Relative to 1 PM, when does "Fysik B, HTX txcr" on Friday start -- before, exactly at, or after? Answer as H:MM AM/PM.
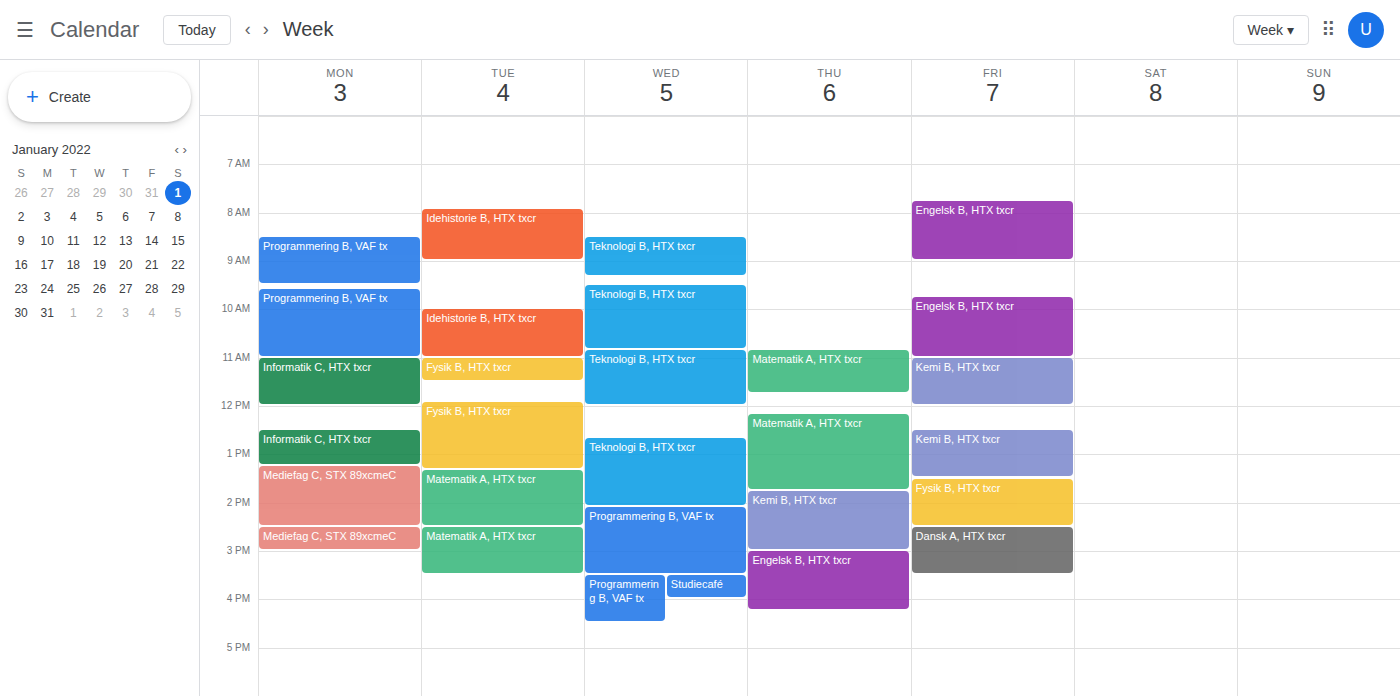
1:30 PM -- after 1 PM, 30 minutes below the 1 PM line.